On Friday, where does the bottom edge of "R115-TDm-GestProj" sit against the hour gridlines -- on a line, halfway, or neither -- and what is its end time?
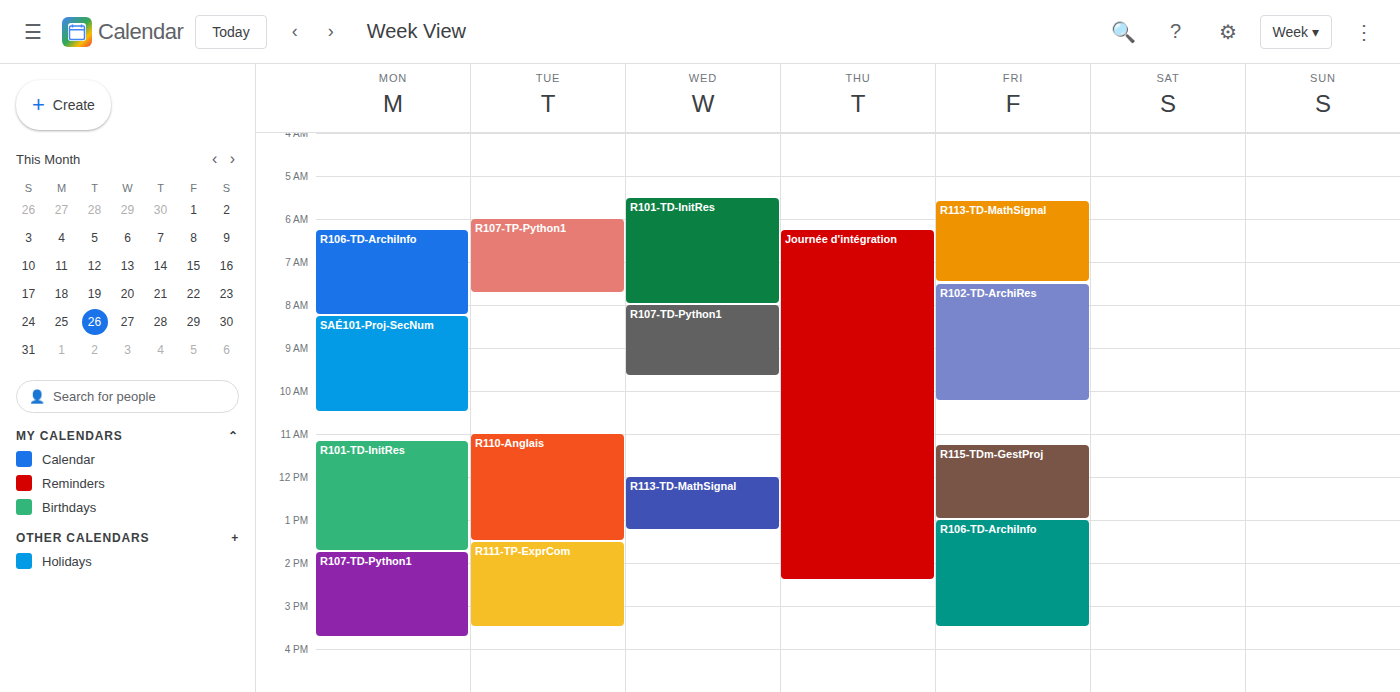
1:00 PM -- exactly on the 1 PM line.